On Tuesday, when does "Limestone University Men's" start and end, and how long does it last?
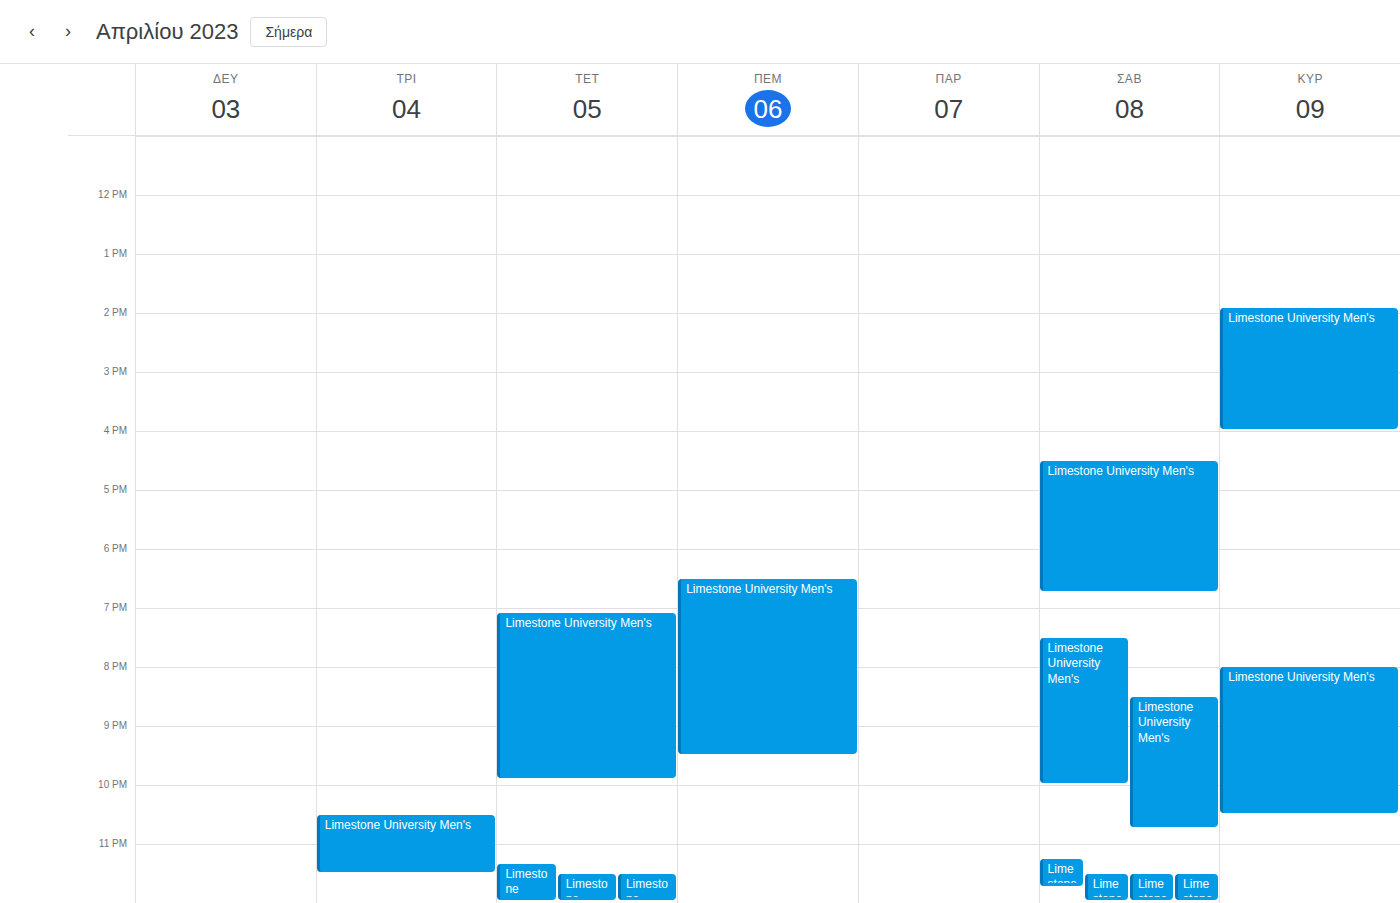
22:30 to 23:30, 1 hour